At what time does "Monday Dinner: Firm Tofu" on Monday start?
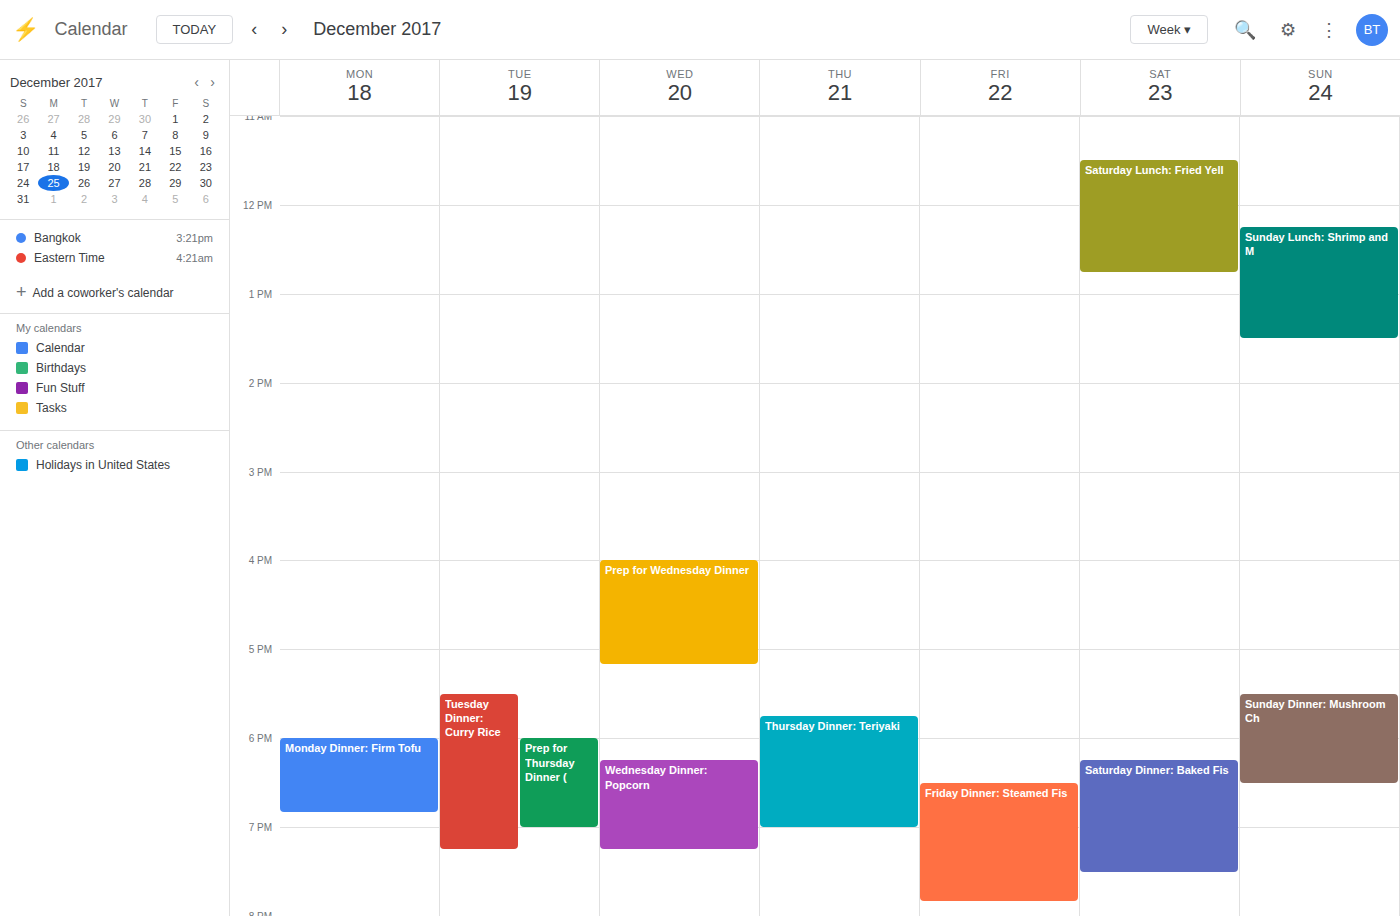
6:00 PM